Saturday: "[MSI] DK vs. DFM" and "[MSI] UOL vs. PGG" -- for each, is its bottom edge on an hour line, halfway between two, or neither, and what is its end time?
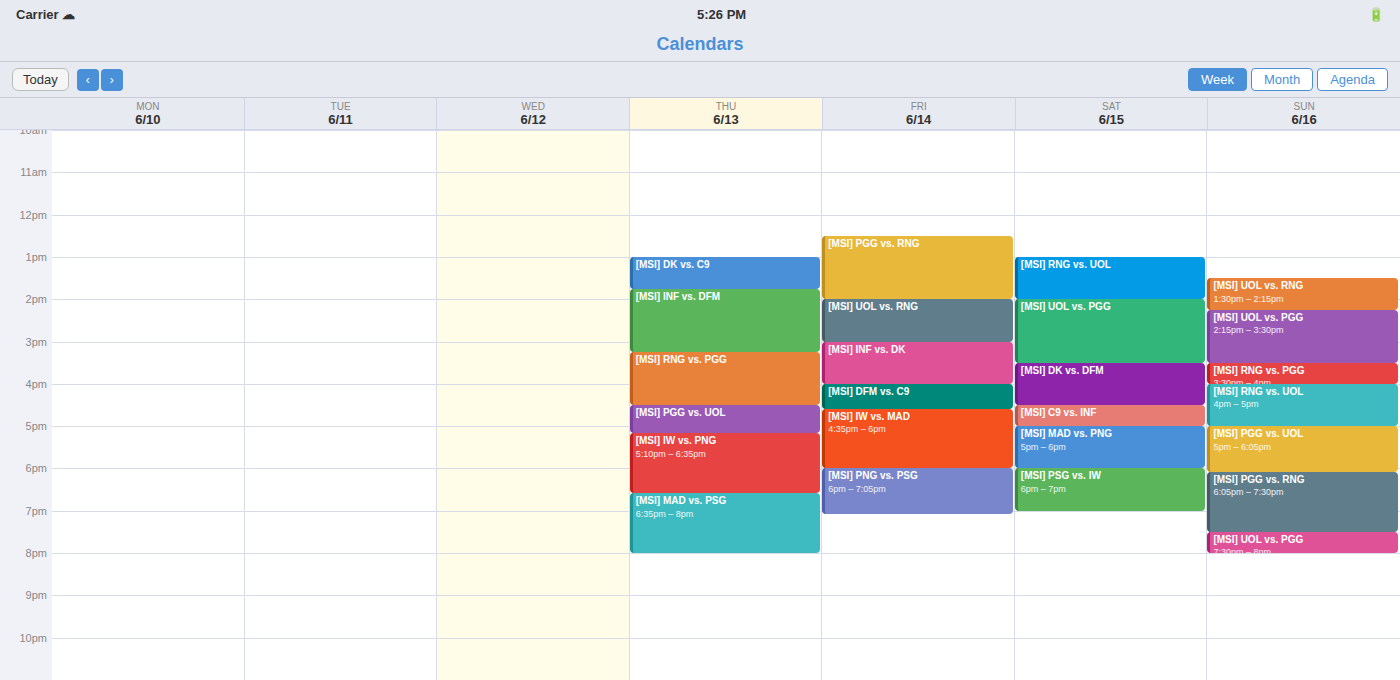
"[MSI] DK vs. DFM": 4:30 PM, halfway between the 4 PM and 5 PM lines. "[MSI] UOL vs. PGG": 3:30 PM, halfway between the 3 PM and 4 PM lines.